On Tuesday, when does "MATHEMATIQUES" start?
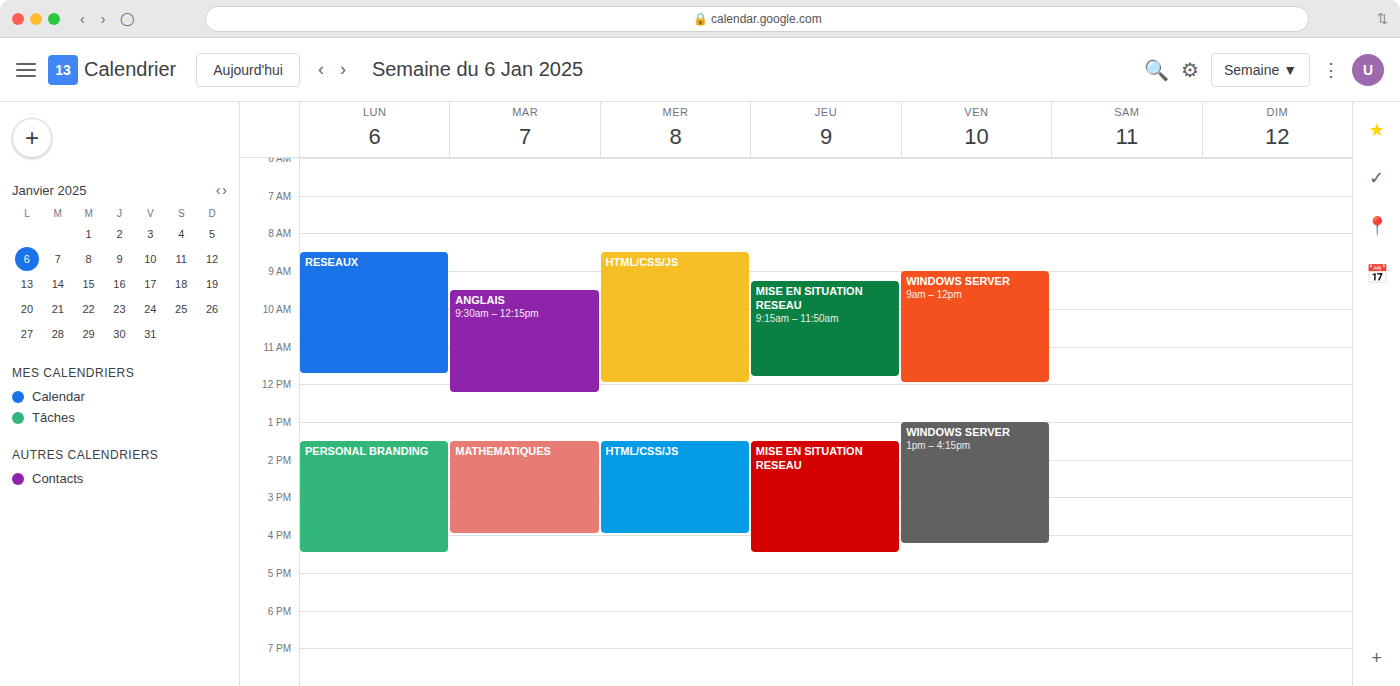
1:30 PM